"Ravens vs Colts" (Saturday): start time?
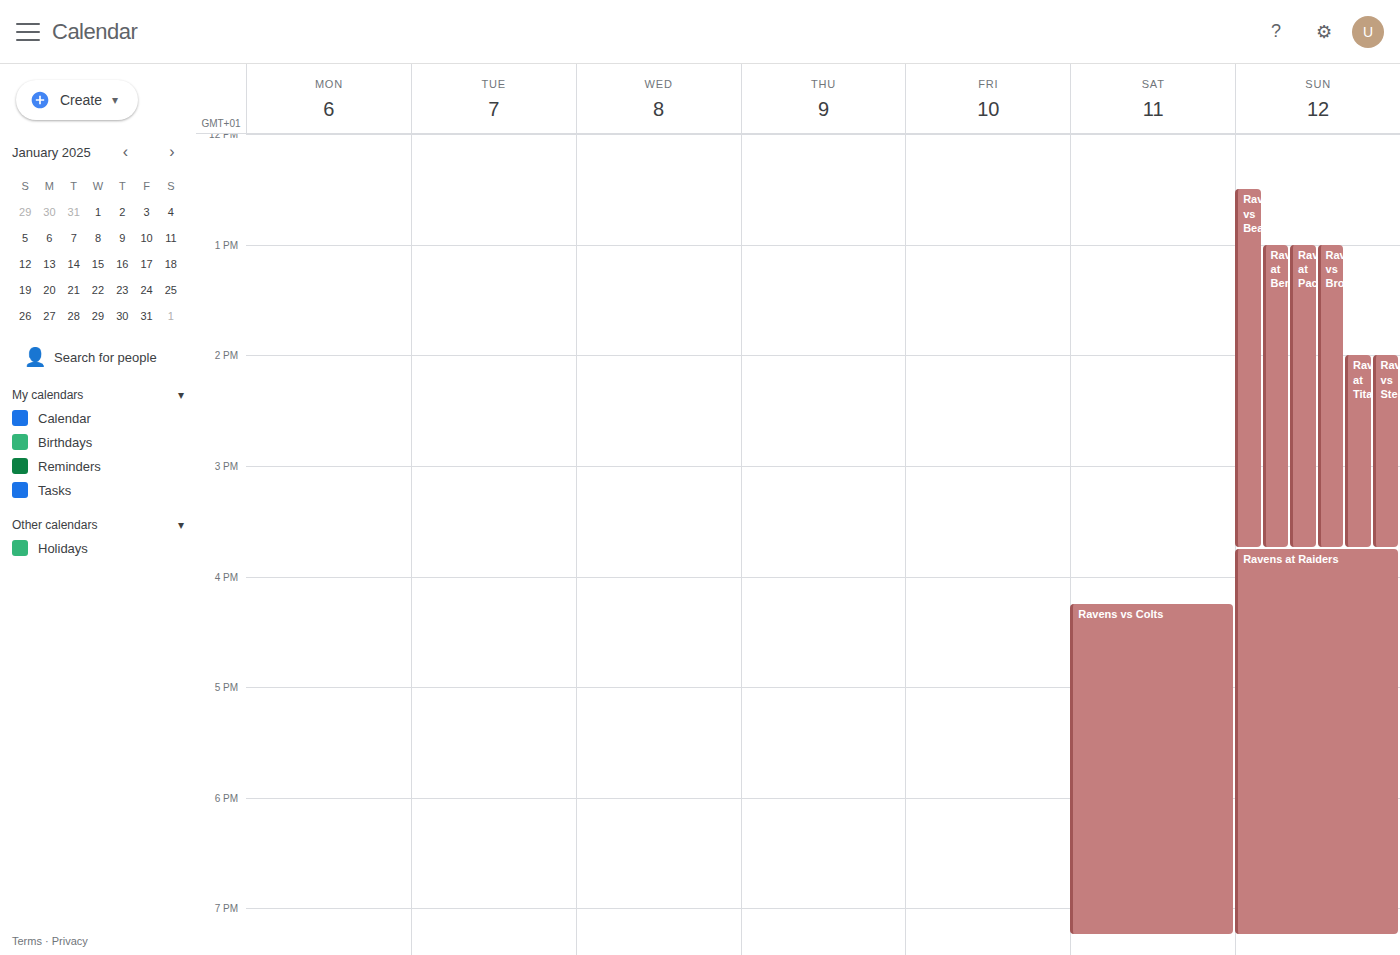
4:15 PM